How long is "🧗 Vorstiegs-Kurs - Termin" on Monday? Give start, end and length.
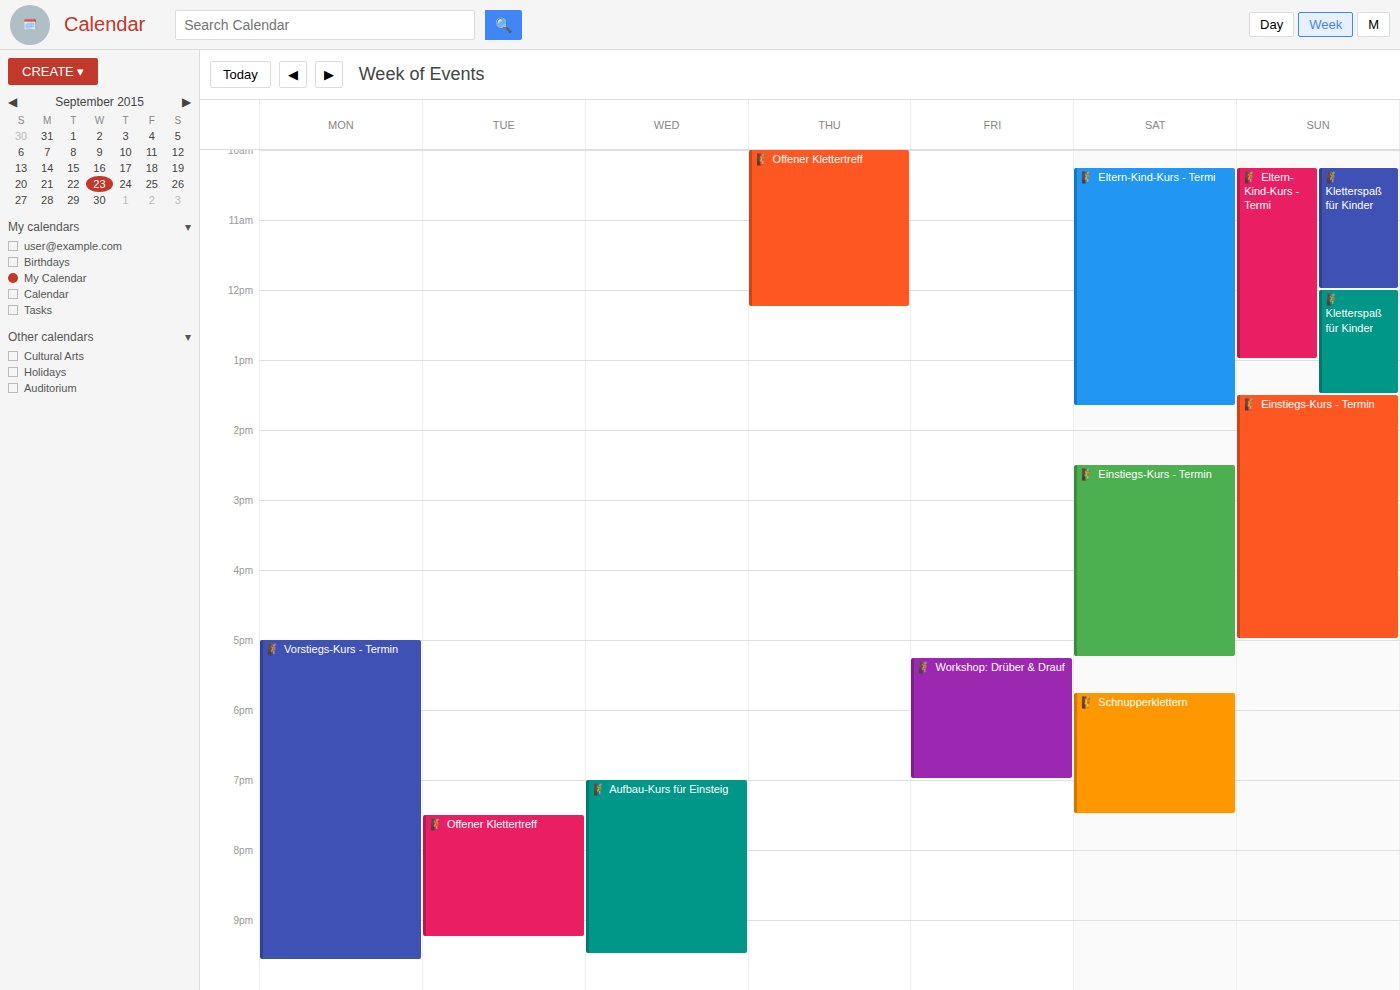
5:00 PM to 9:35 PM, 4 hours 35 minutes